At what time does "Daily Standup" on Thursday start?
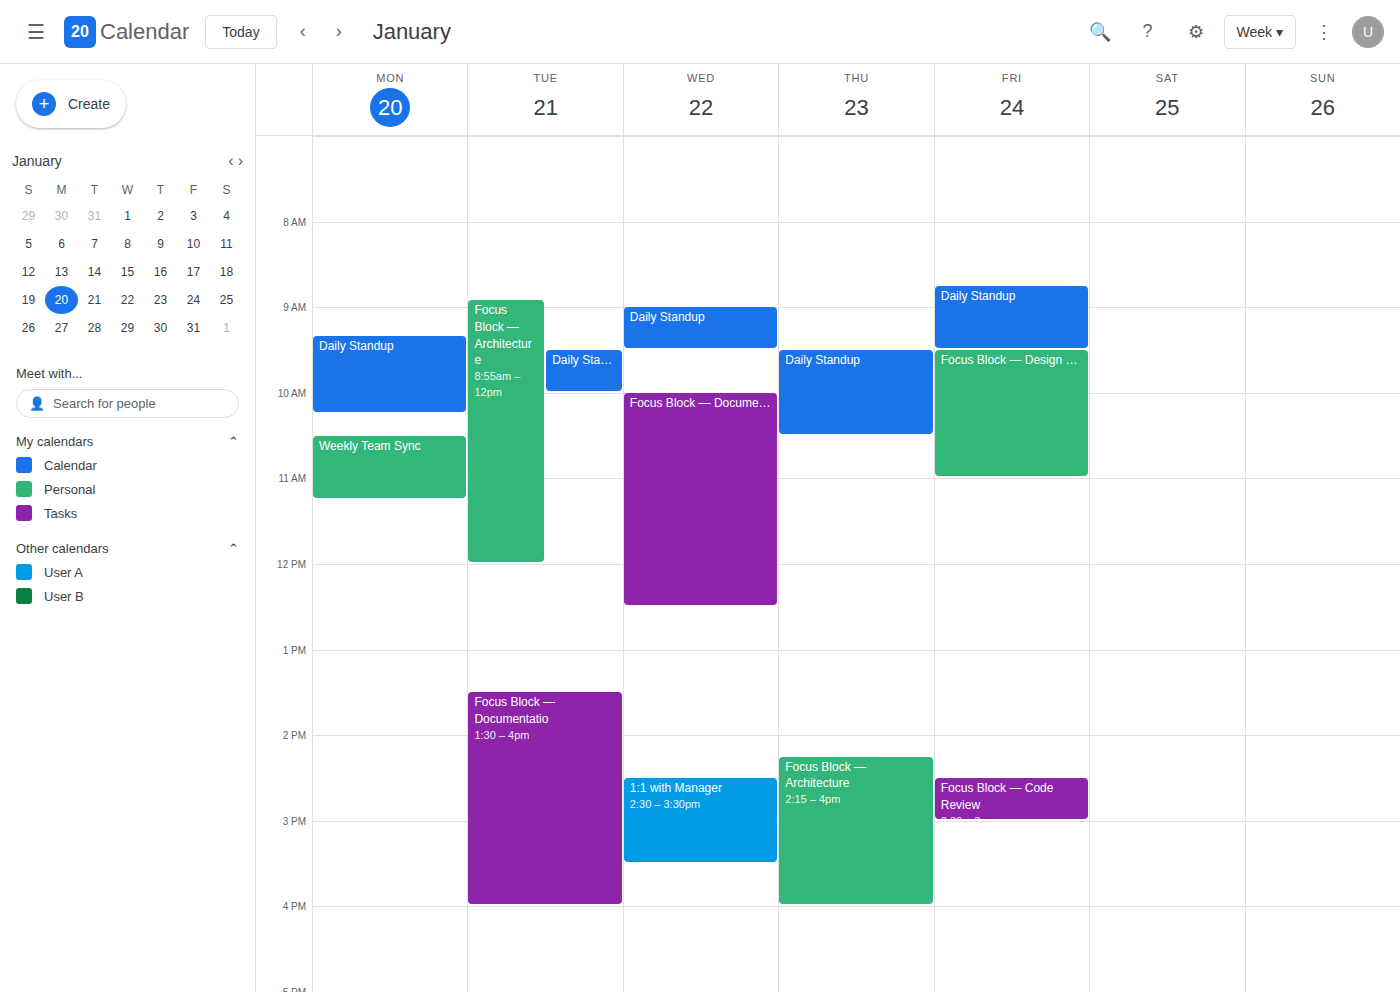
9:30 AM